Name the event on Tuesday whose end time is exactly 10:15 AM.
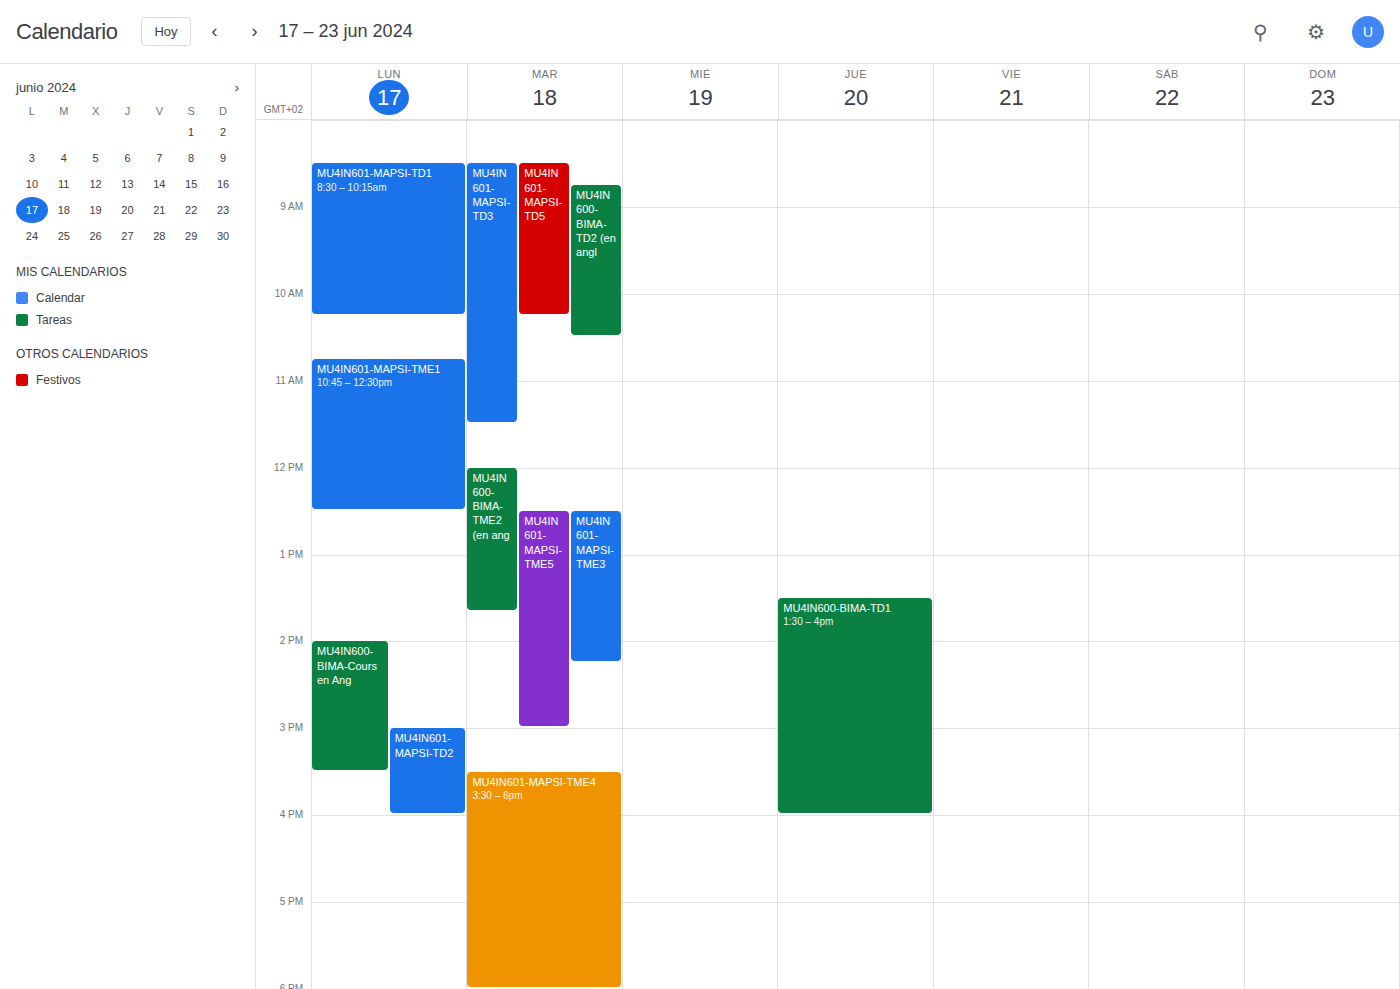
"MU4IN601-MAPSI-TD5"